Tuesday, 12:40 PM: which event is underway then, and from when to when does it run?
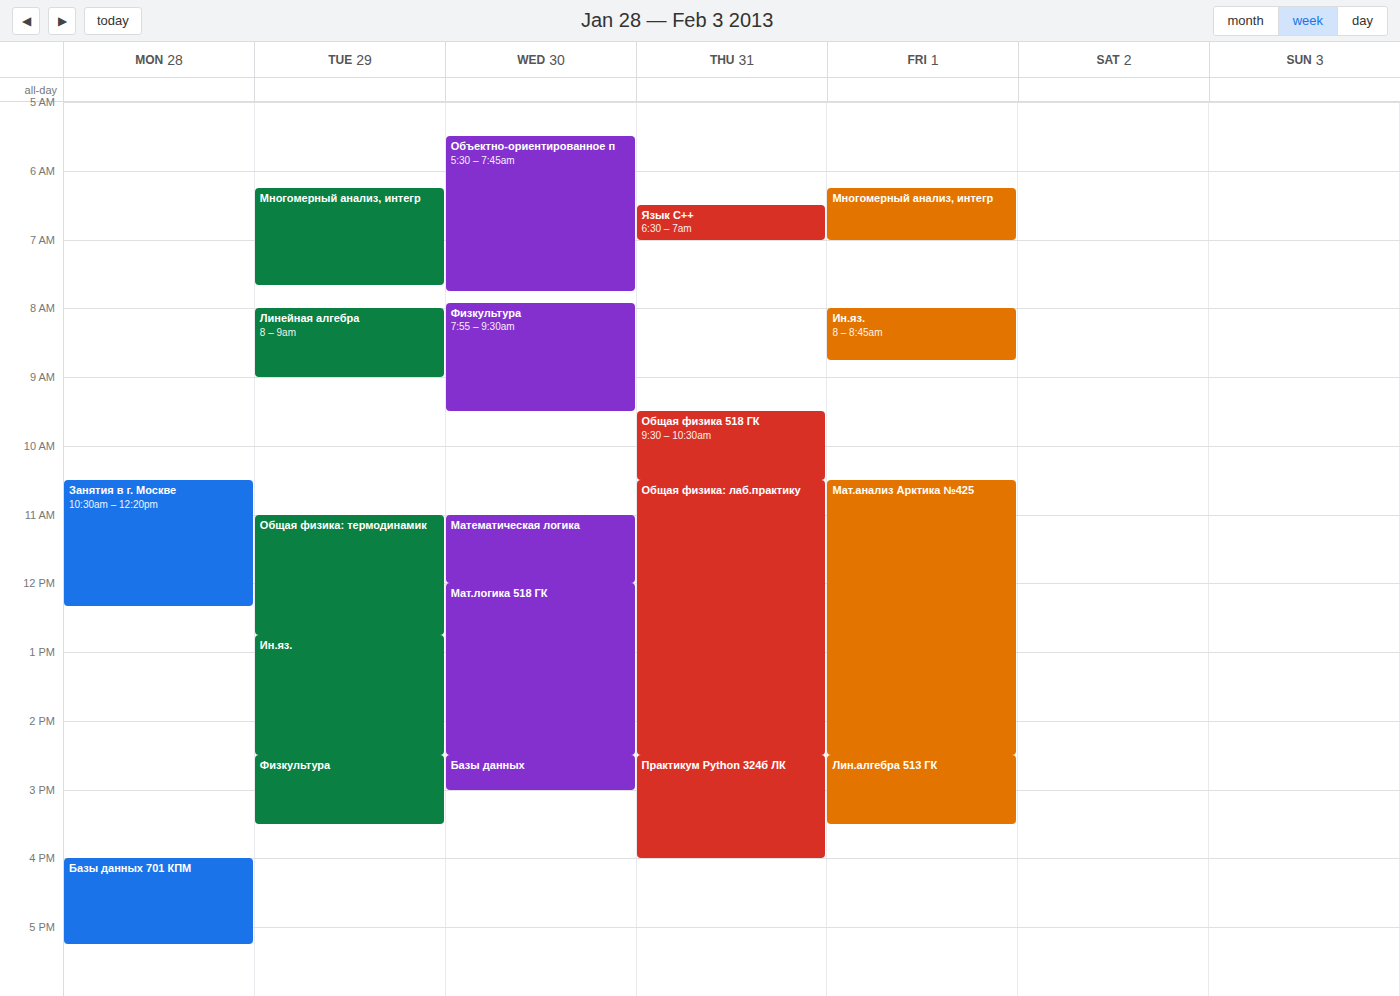
"Общая физика: термодинамик", 11:00 AM to 12:45 PM